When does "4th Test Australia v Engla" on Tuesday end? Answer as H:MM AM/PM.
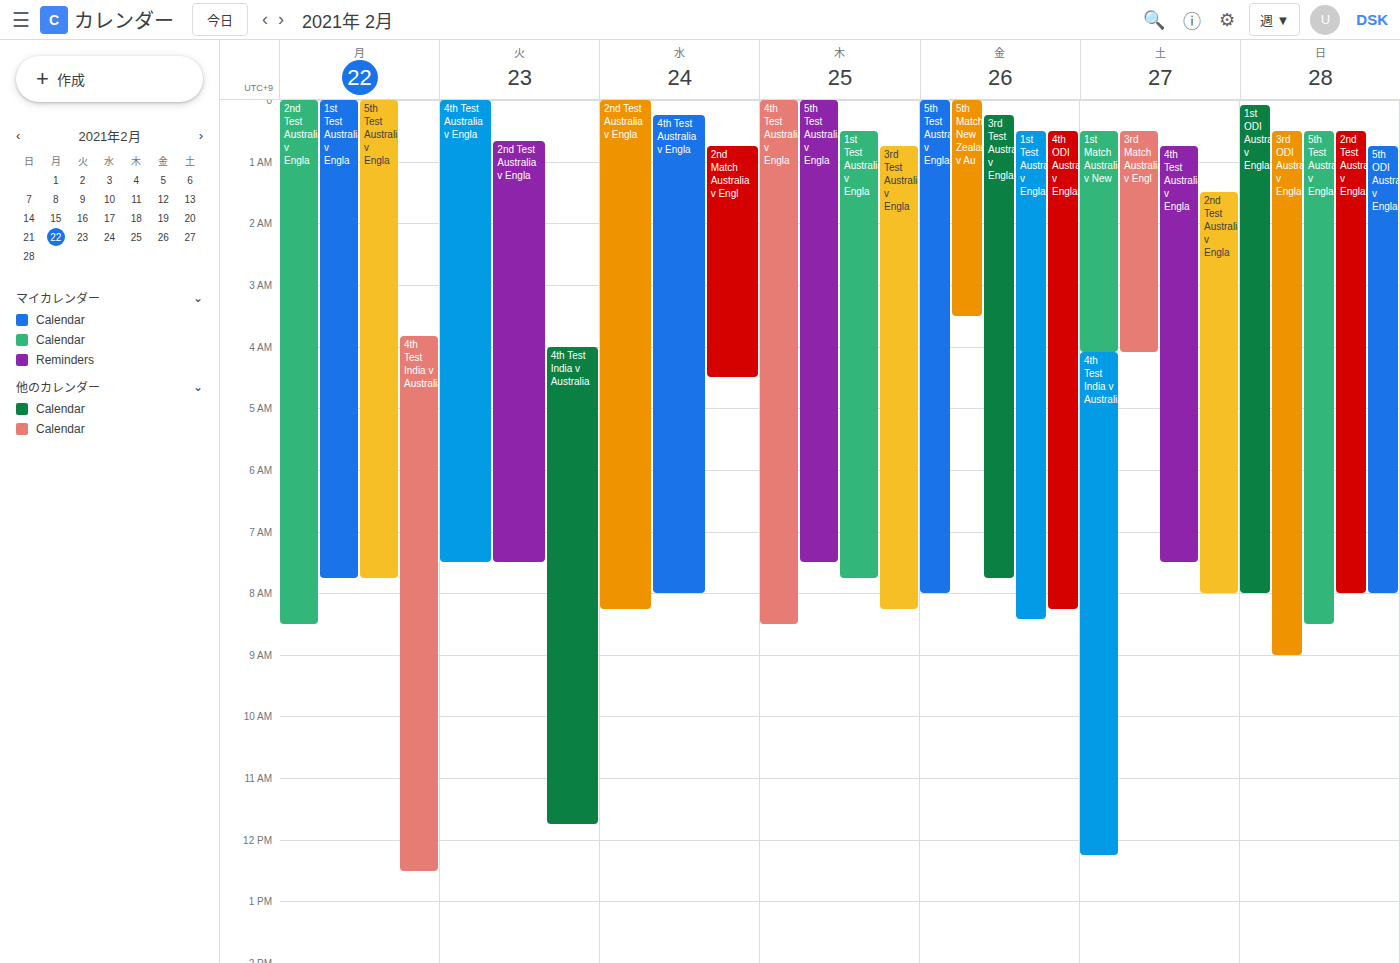
7:30 AM